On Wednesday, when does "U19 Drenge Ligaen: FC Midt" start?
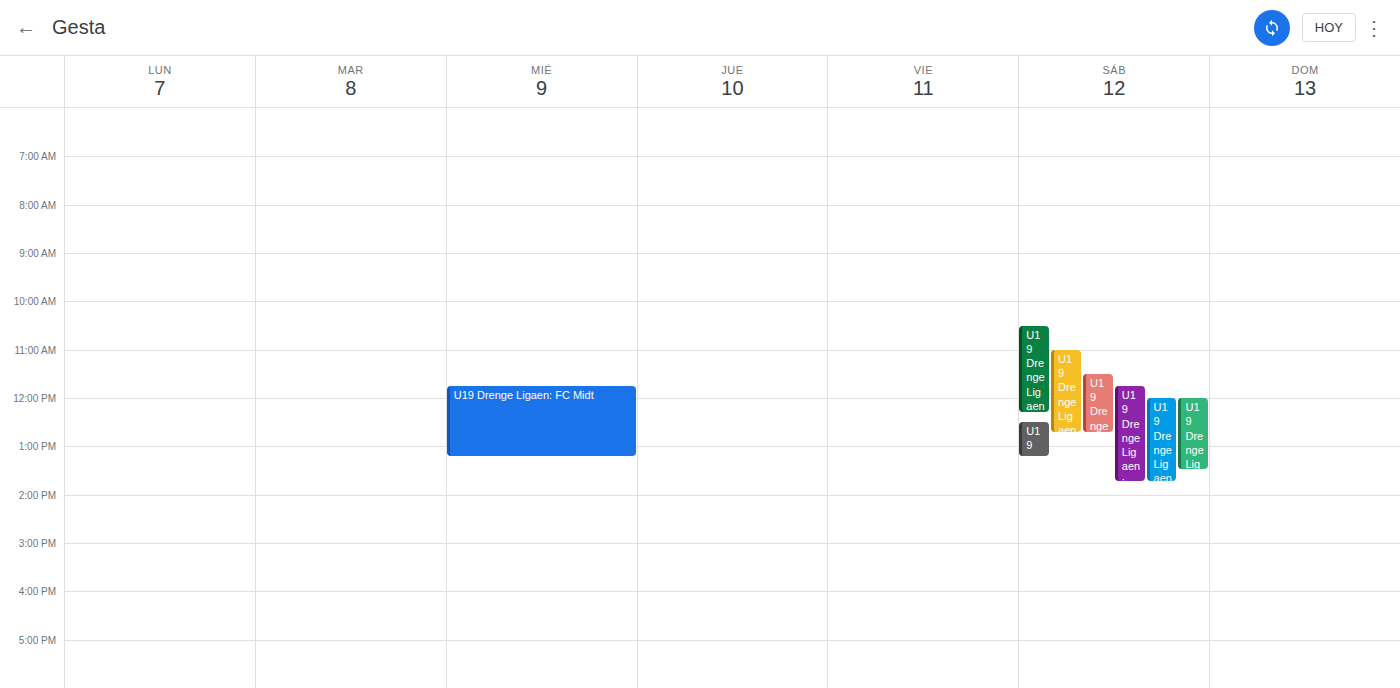
11:45 AM